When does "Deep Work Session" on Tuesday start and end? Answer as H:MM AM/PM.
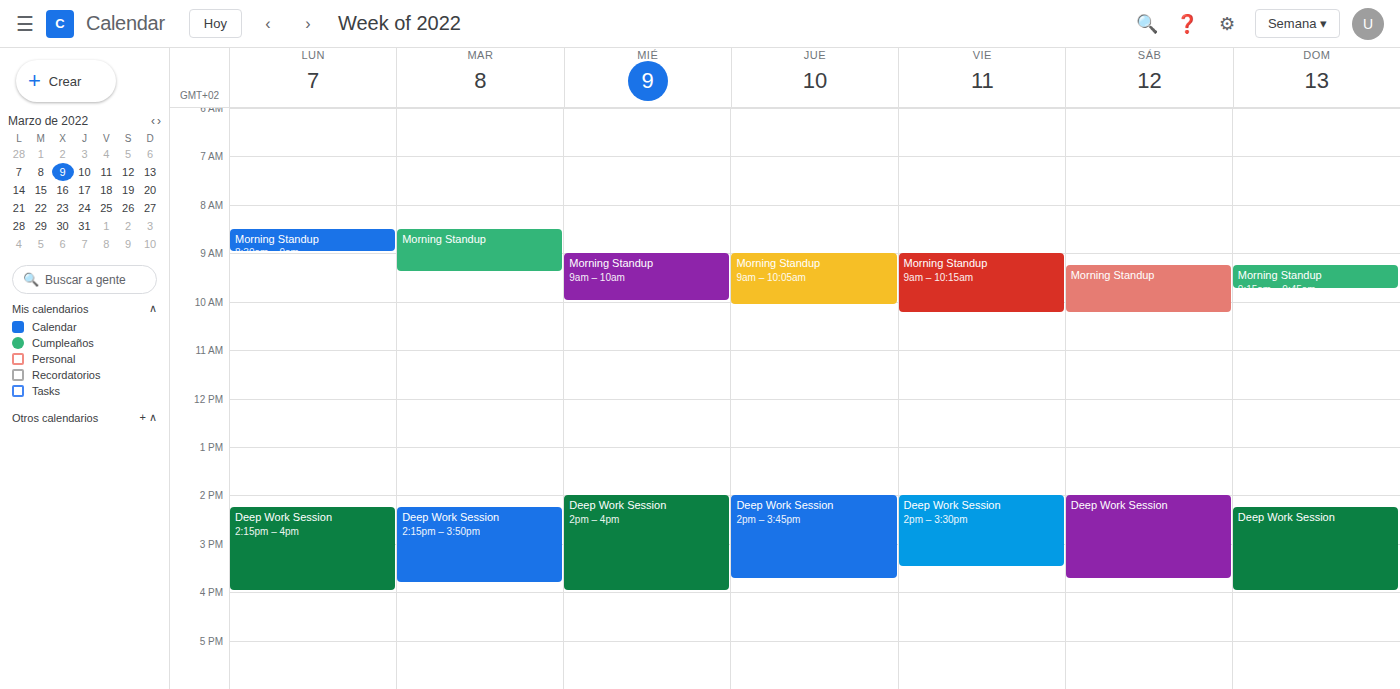
2:15 PM to 3:50 PM